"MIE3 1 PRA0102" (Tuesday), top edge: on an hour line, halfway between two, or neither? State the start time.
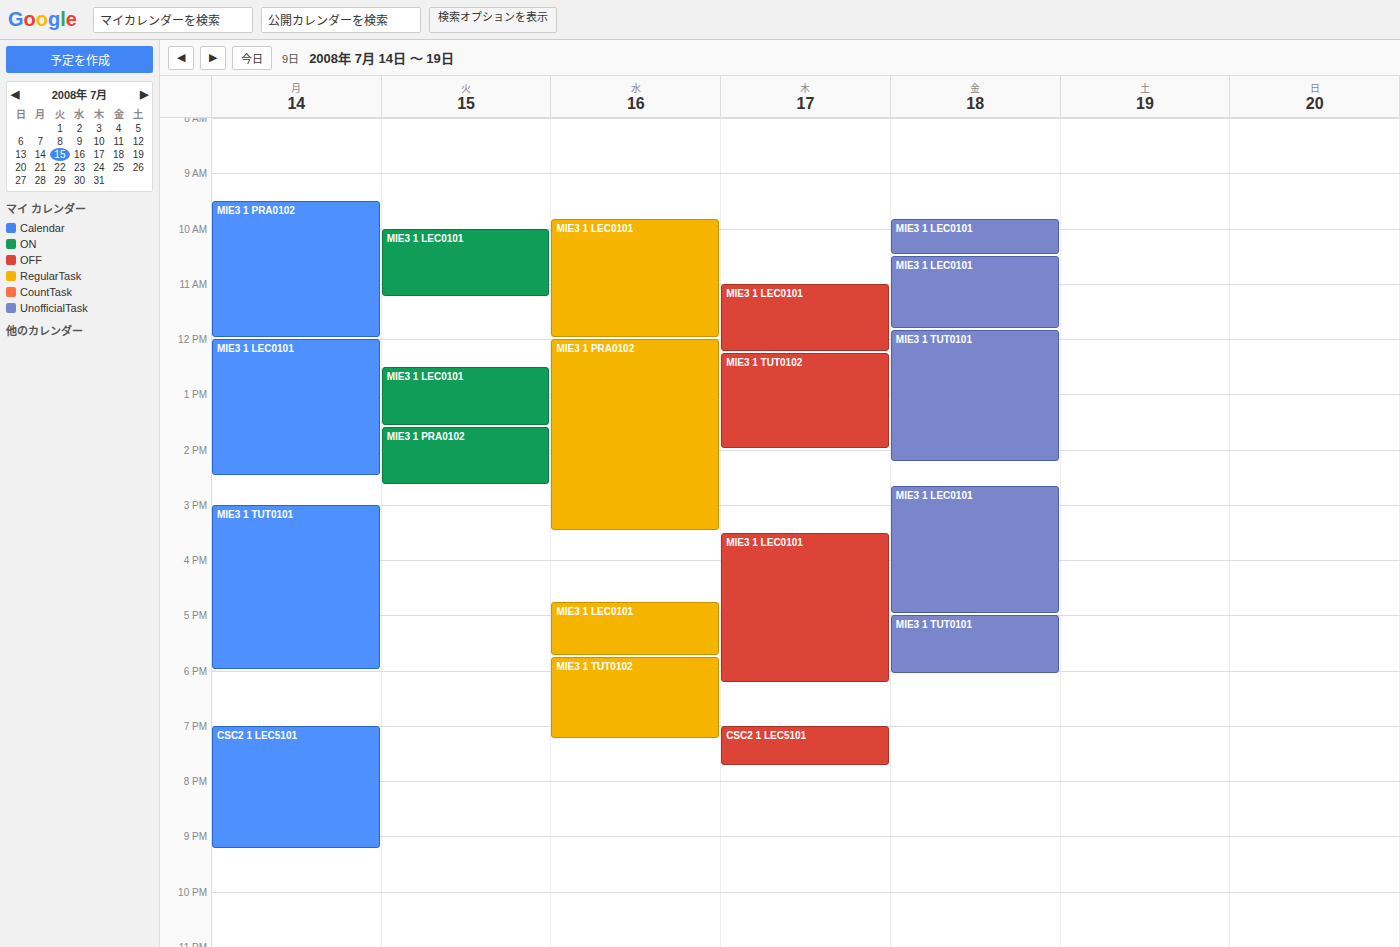
13:35 -- neither: 35 minutes below the 13:00 line and 25 minutes above the 14:00 line.